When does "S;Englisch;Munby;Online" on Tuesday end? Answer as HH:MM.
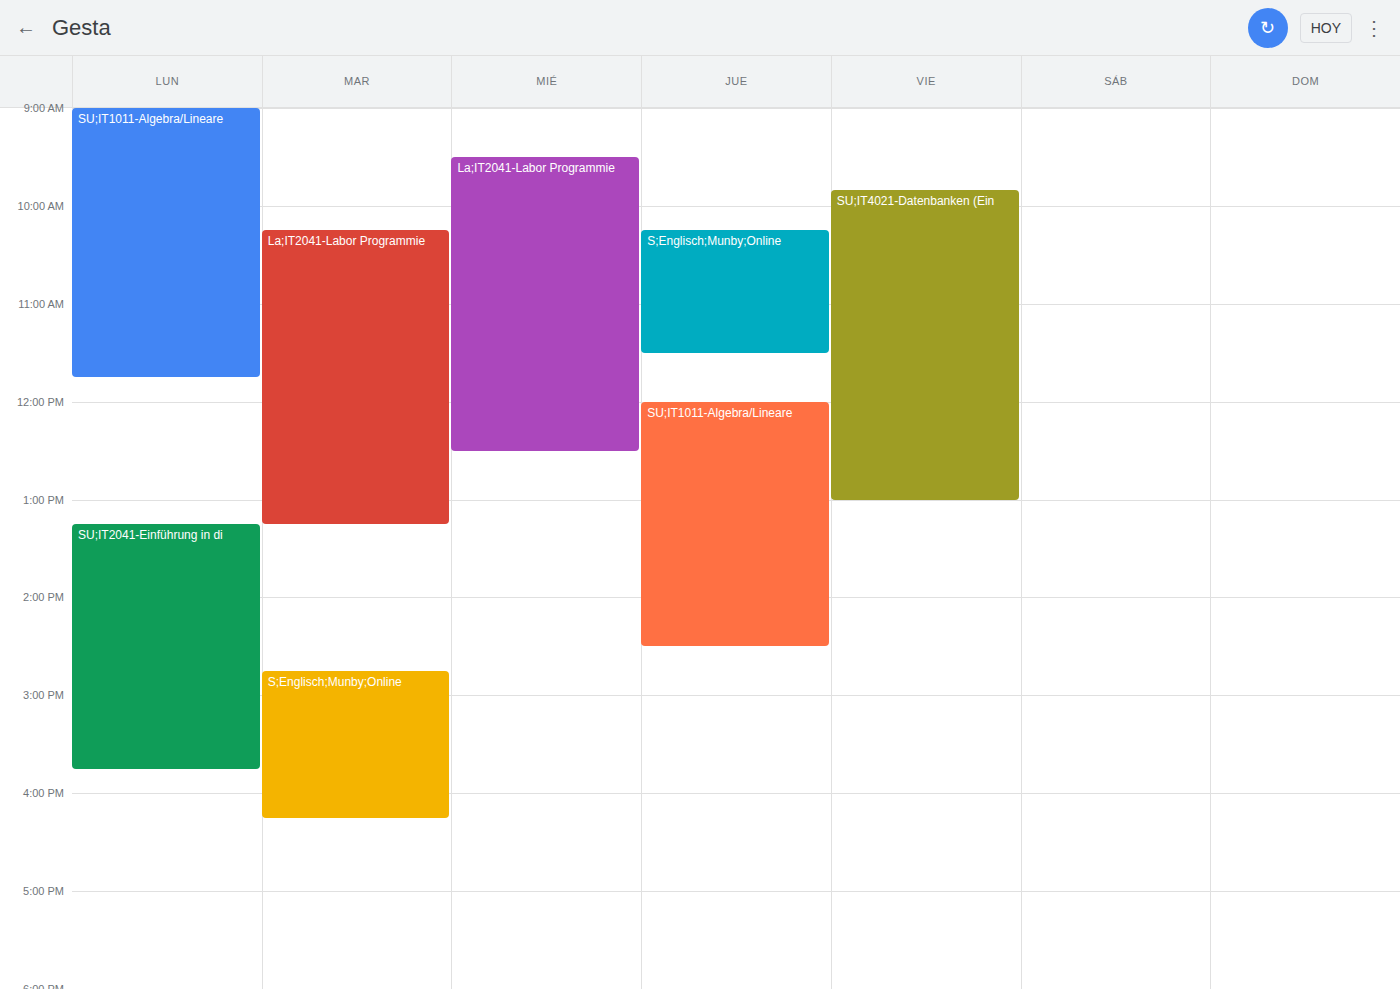
16:15